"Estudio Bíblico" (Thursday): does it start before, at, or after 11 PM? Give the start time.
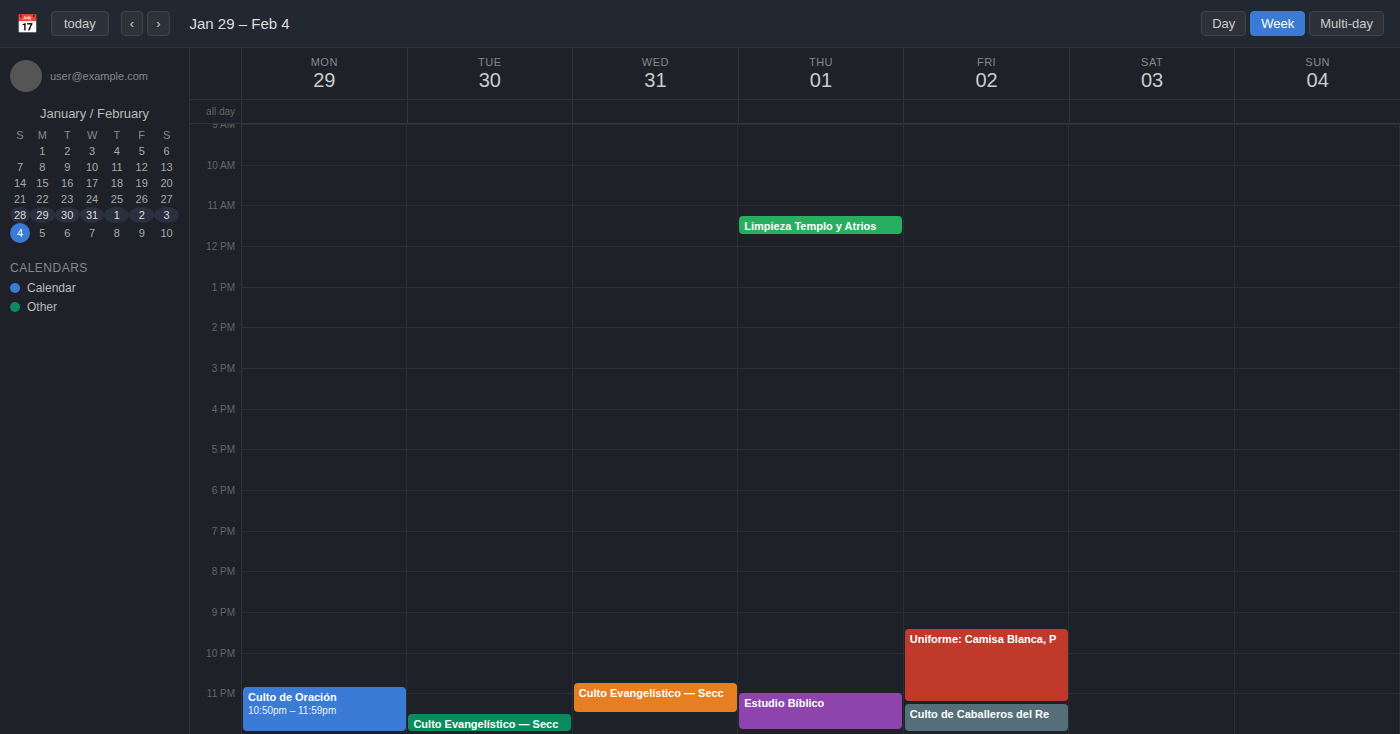
11:00 PM -- exactly at 11 PM, on the 11 PM line.